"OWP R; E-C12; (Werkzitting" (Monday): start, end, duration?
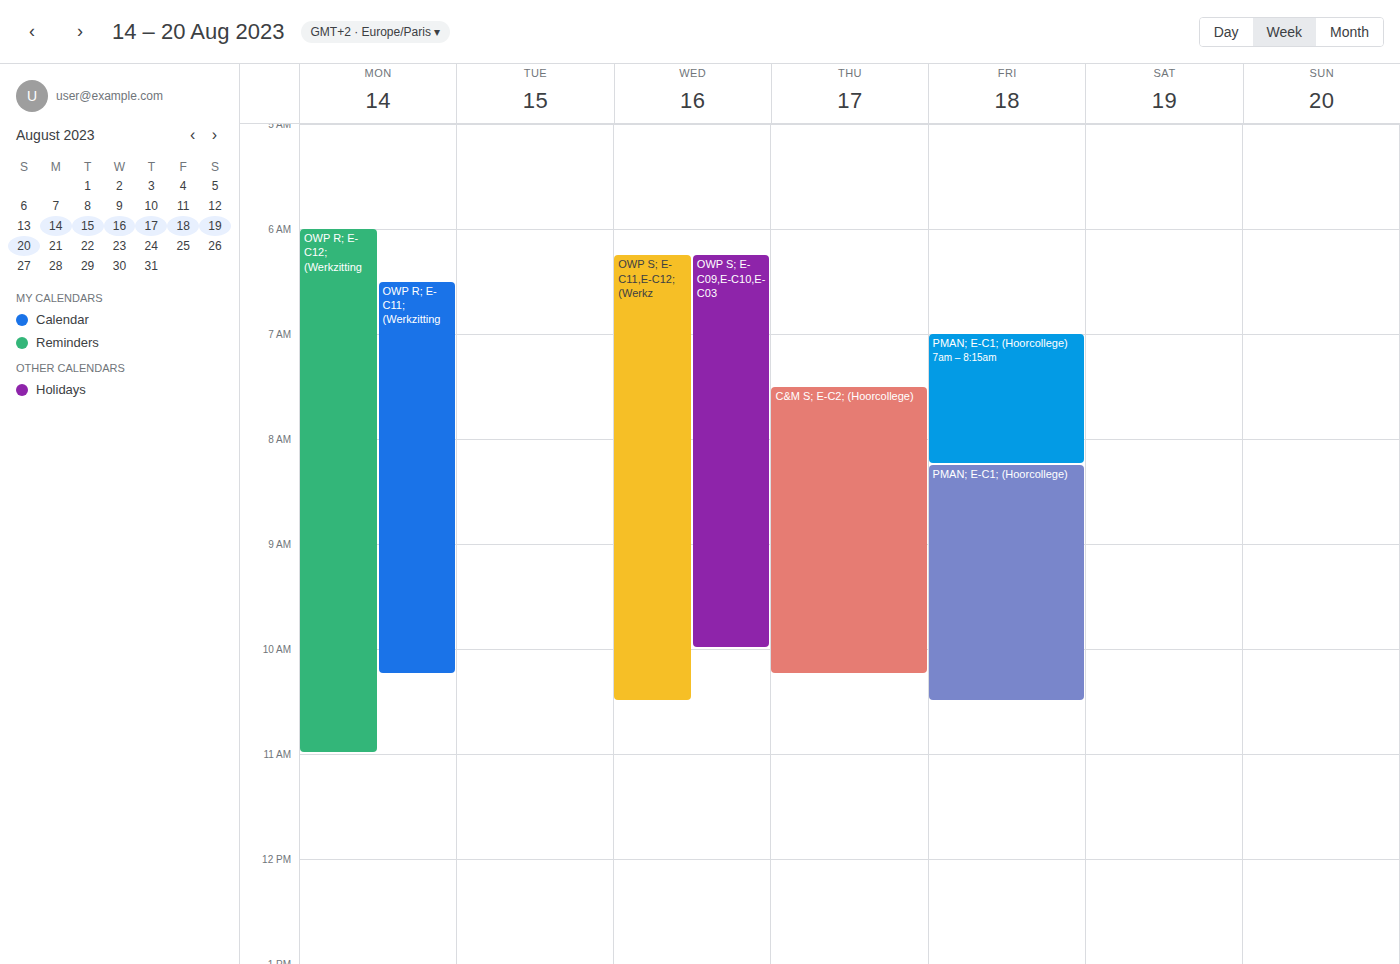
6:00 AM to 11:00 AM, 5 hours